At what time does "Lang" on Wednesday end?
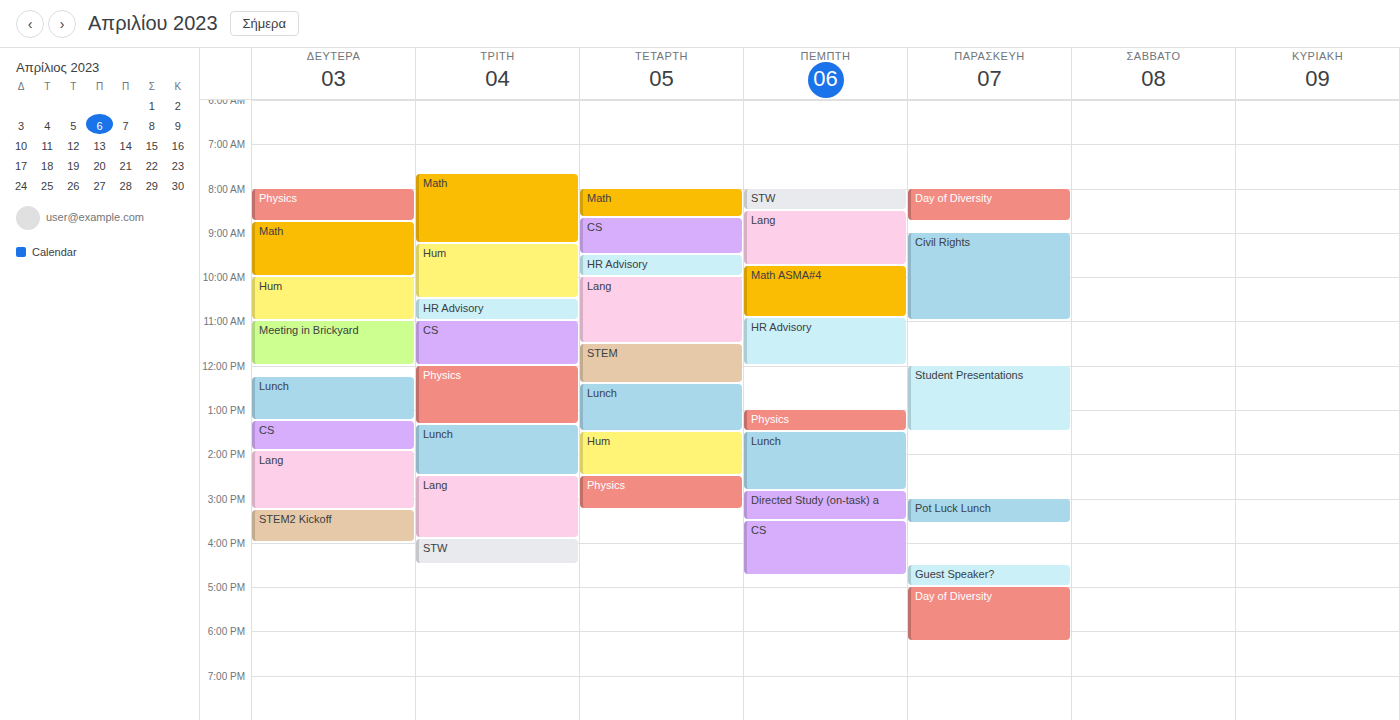
11:30 AM